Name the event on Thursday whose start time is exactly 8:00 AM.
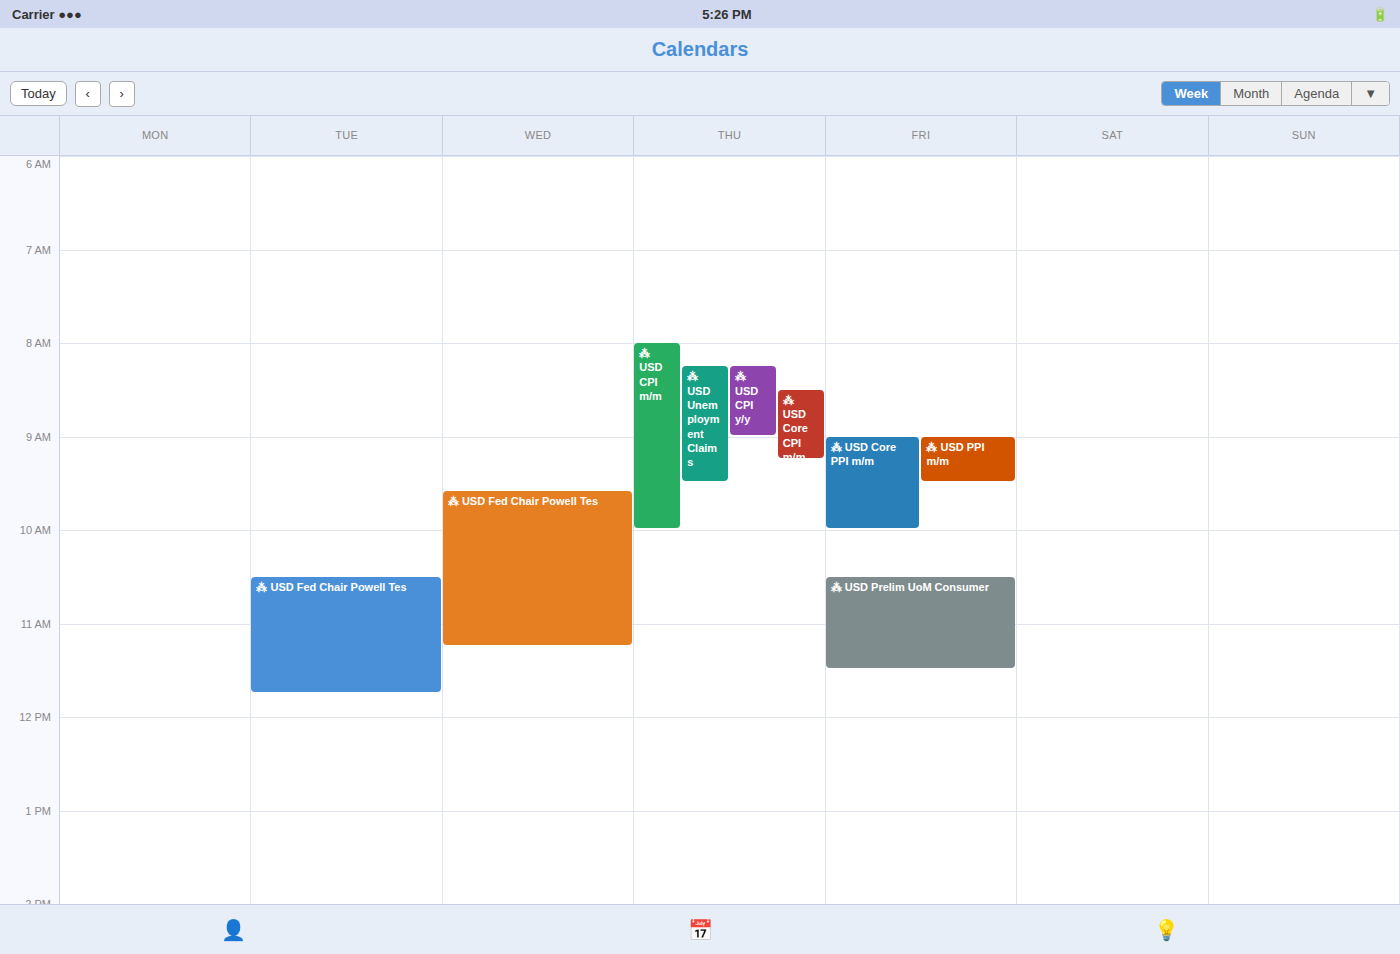
"⁂ USD CPI m/m"